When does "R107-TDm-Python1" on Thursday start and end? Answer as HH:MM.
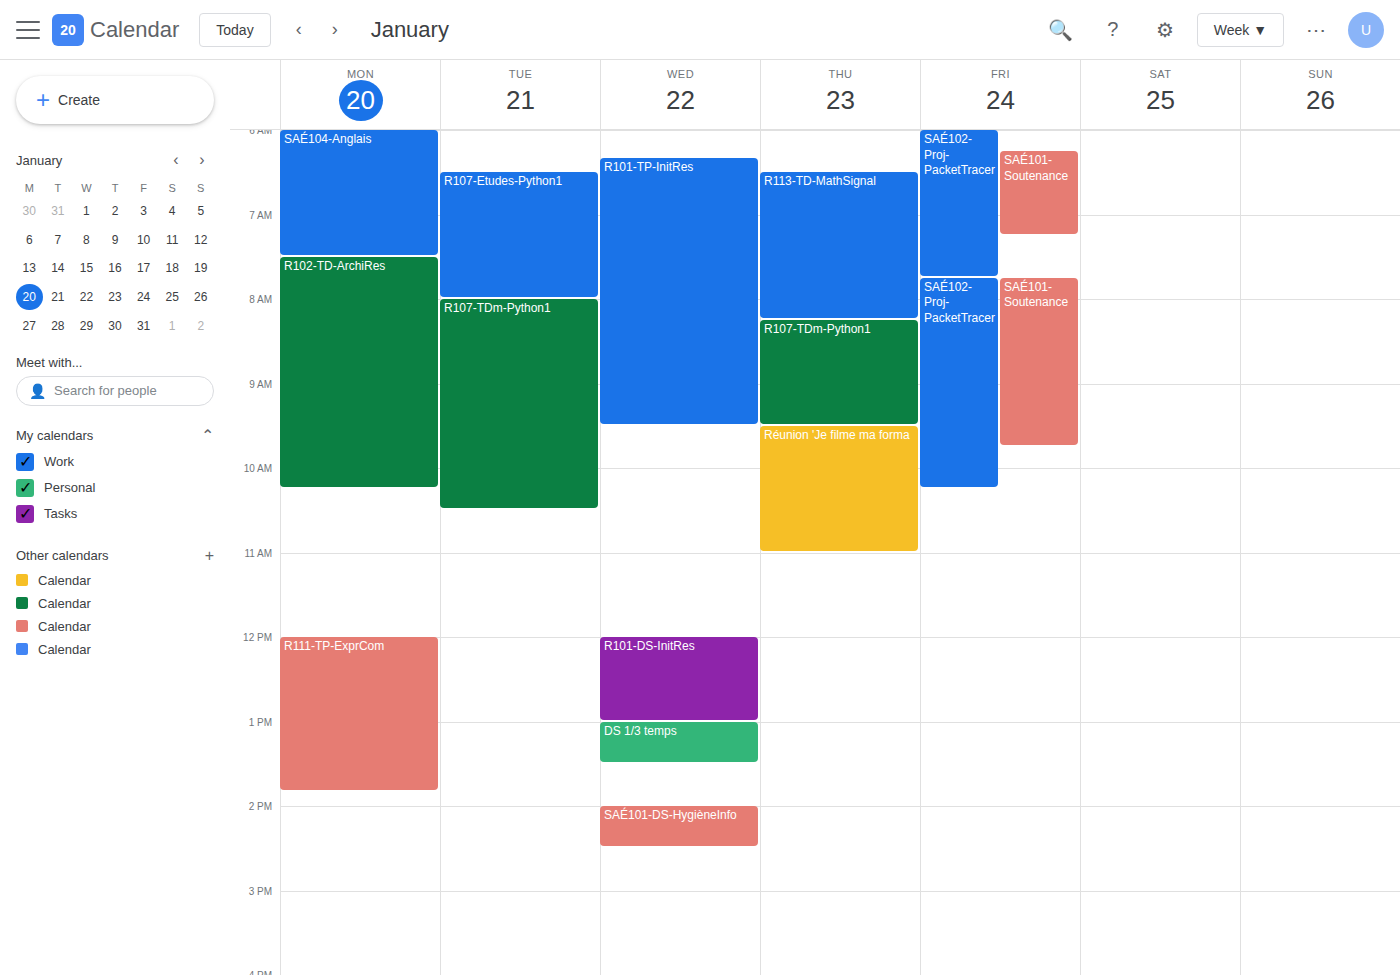
08:15 to 09:30